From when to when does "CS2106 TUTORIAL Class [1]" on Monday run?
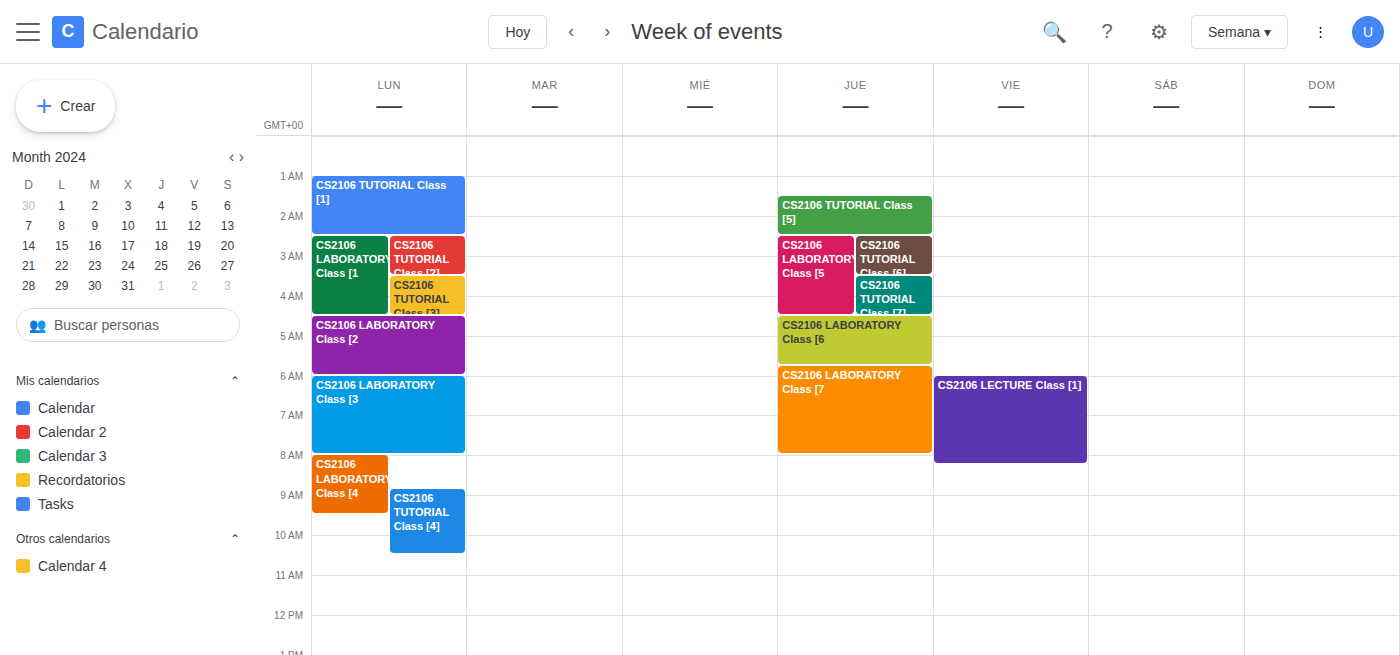
01:00 to 02:30